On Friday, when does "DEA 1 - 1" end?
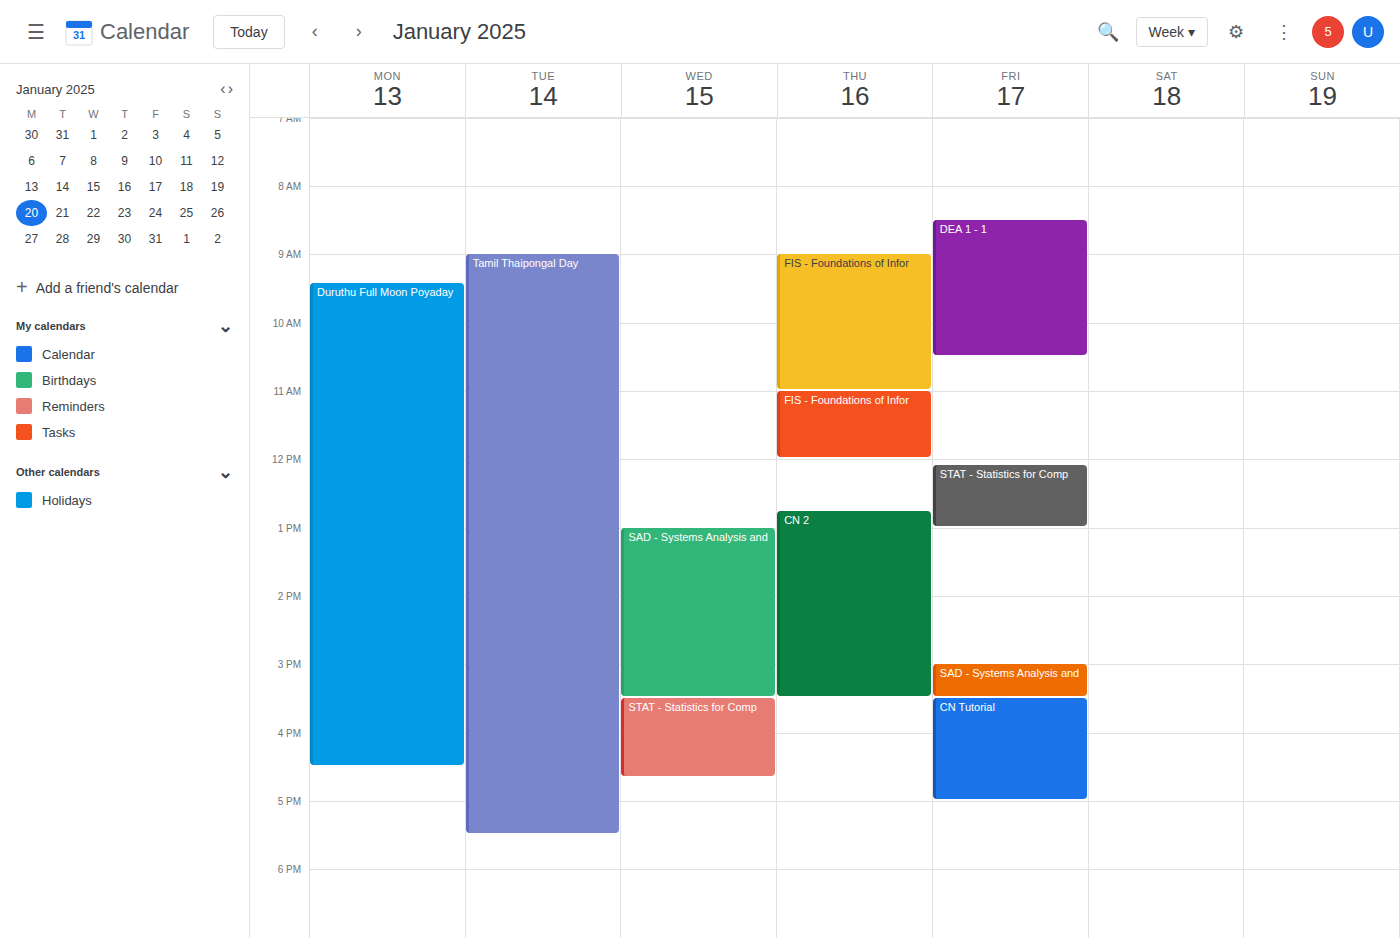
10:30 AM